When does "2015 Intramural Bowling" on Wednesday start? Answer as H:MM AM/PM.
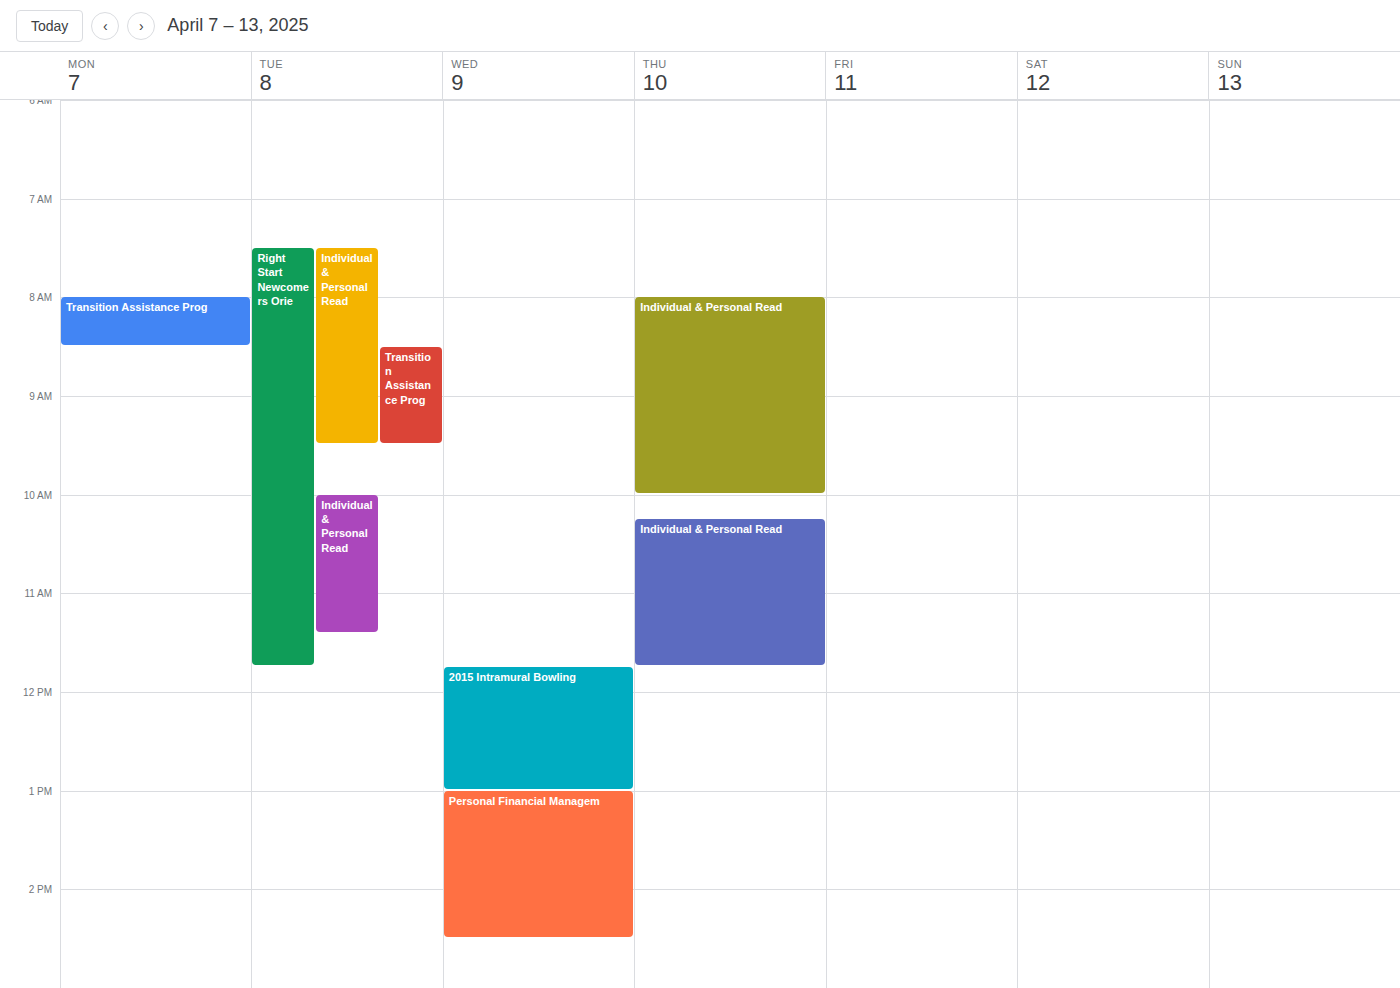
11:45 AM